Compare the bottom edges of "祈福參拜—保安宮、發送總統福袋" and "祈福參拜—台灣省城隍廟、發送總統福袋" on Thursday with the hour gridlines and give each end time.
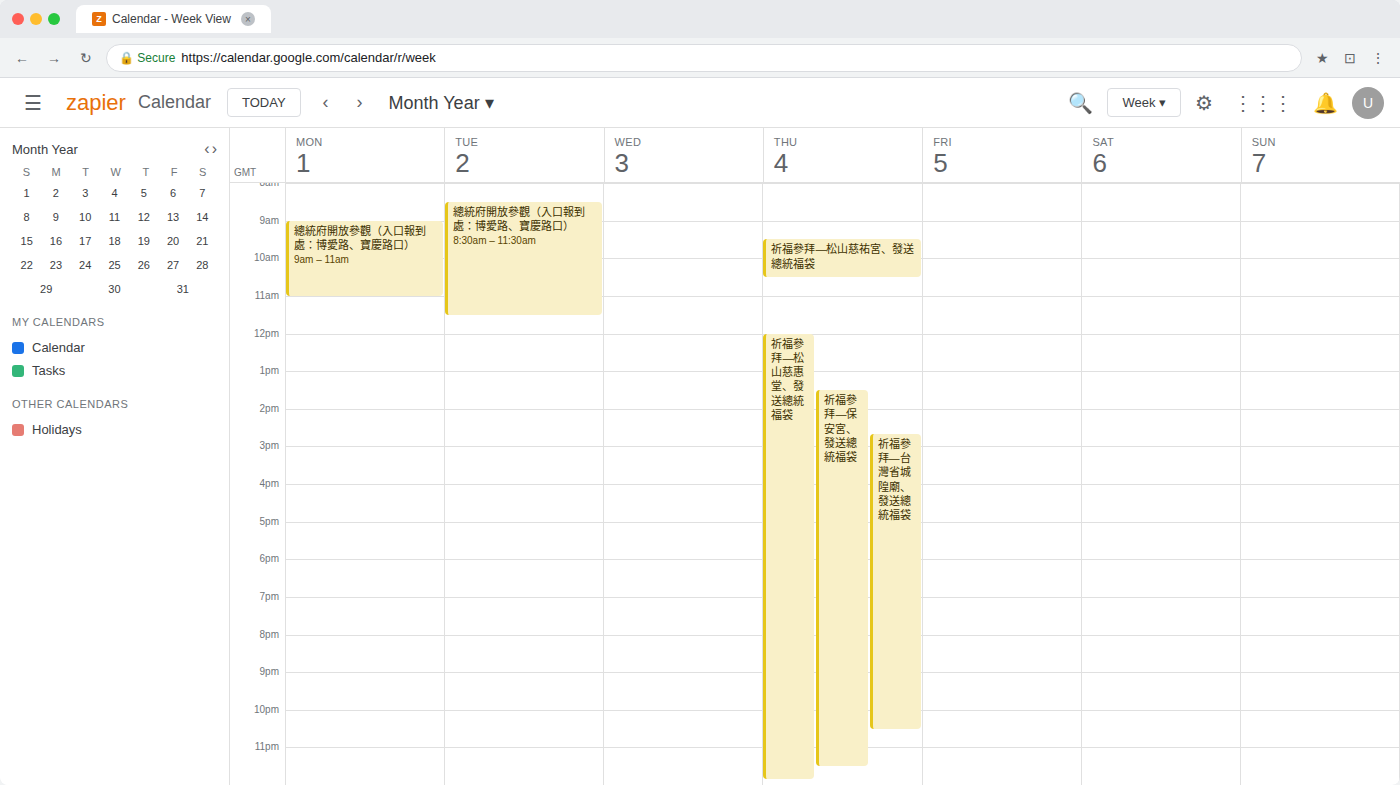
"祈福參拜—保安宮、發送總統福袋": 11:30 PM, halfway between the 11 PM and 12 AM lines. "祈福參拜—台灣省城隍廟、發送總統福袋": 10:30 PM, halfway between the 10 PM and 11 PM lines.